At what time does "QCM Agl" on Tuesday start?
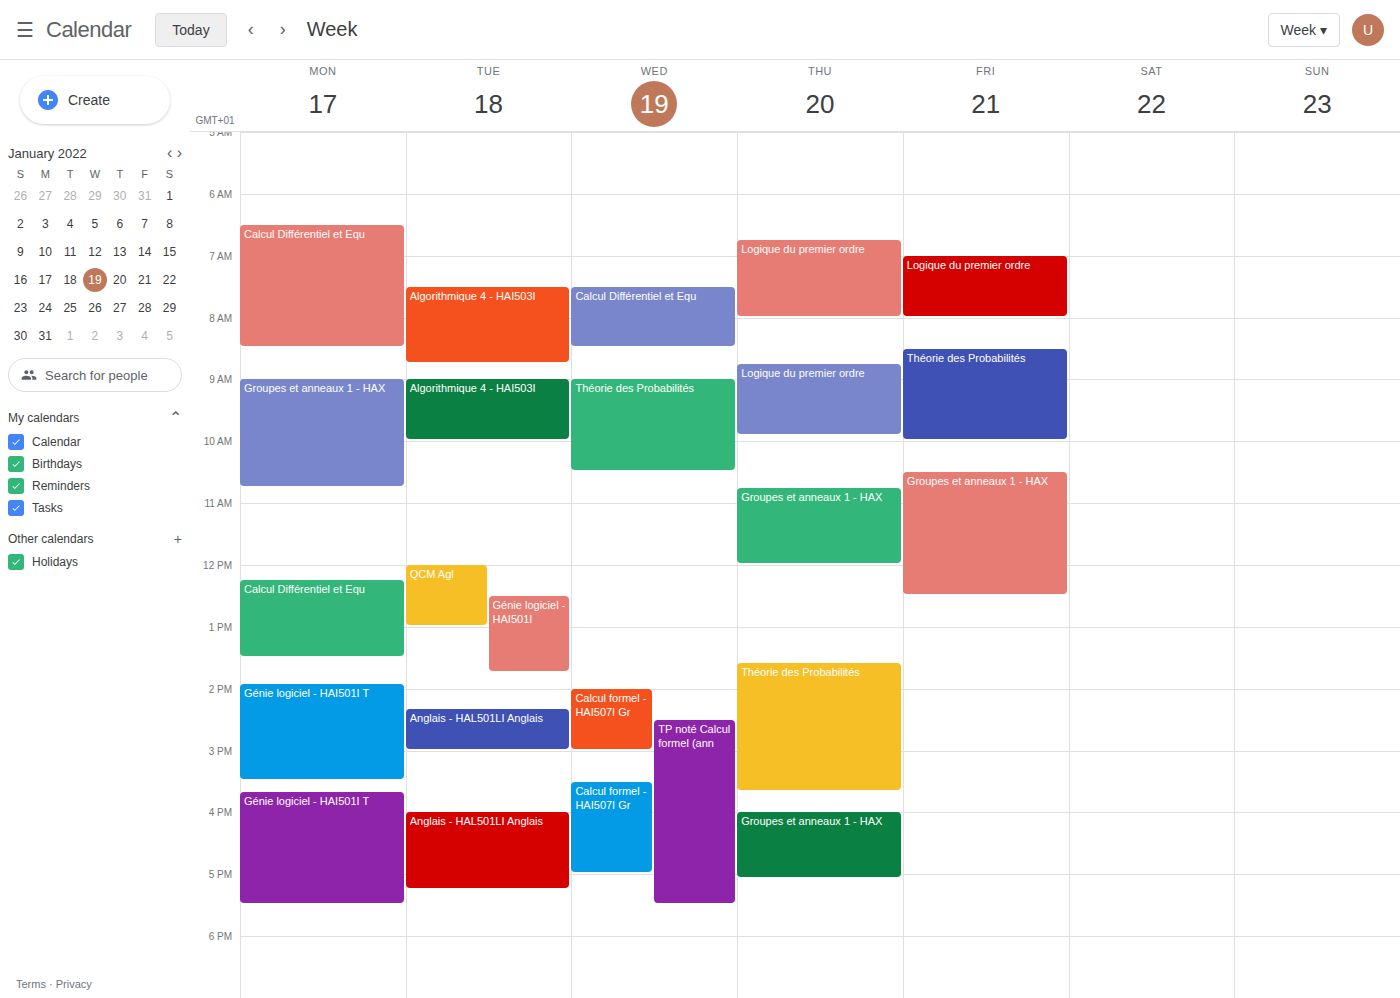
12:00 PM